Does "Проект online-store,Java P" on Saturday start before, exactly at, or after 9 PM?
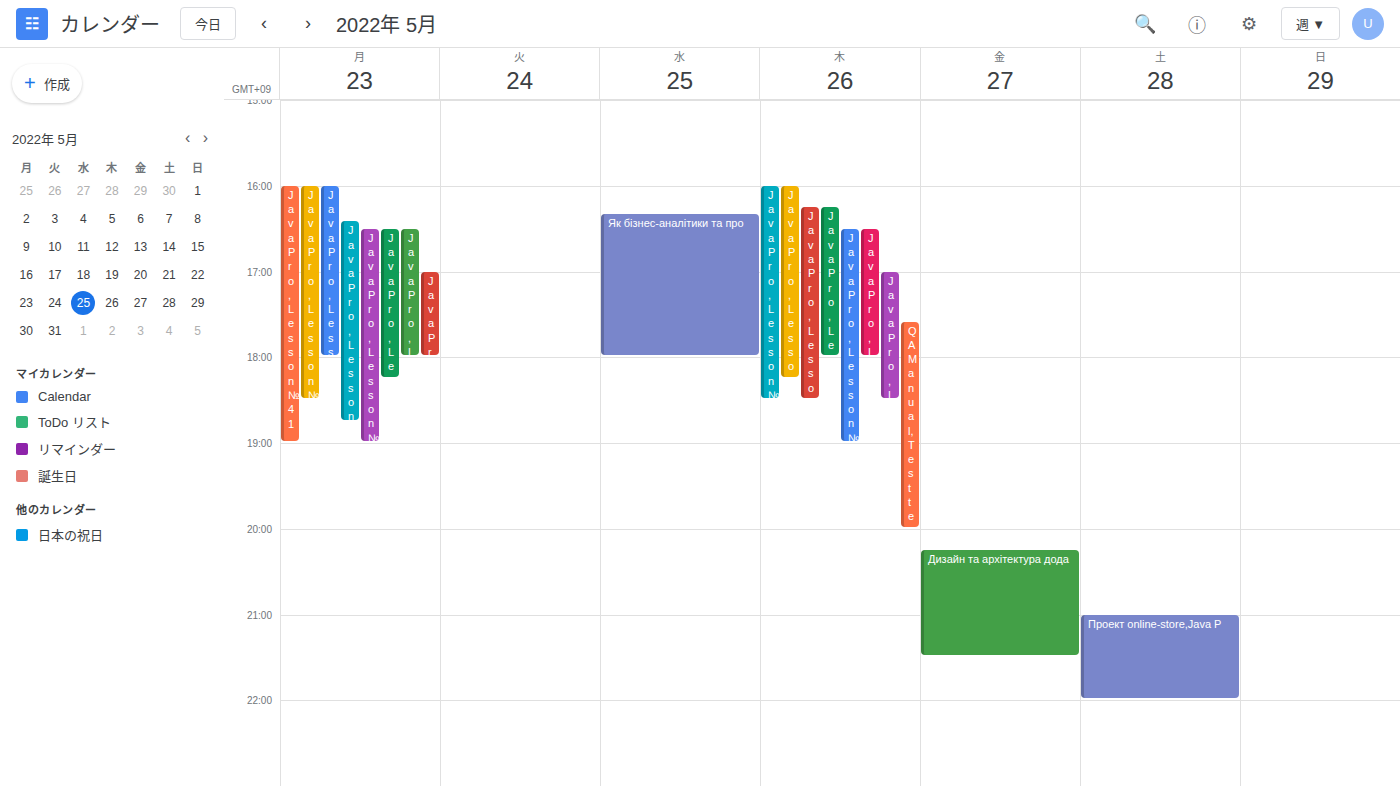
9:00 PM -- exactly at 9 PM, on the 9 PM line.